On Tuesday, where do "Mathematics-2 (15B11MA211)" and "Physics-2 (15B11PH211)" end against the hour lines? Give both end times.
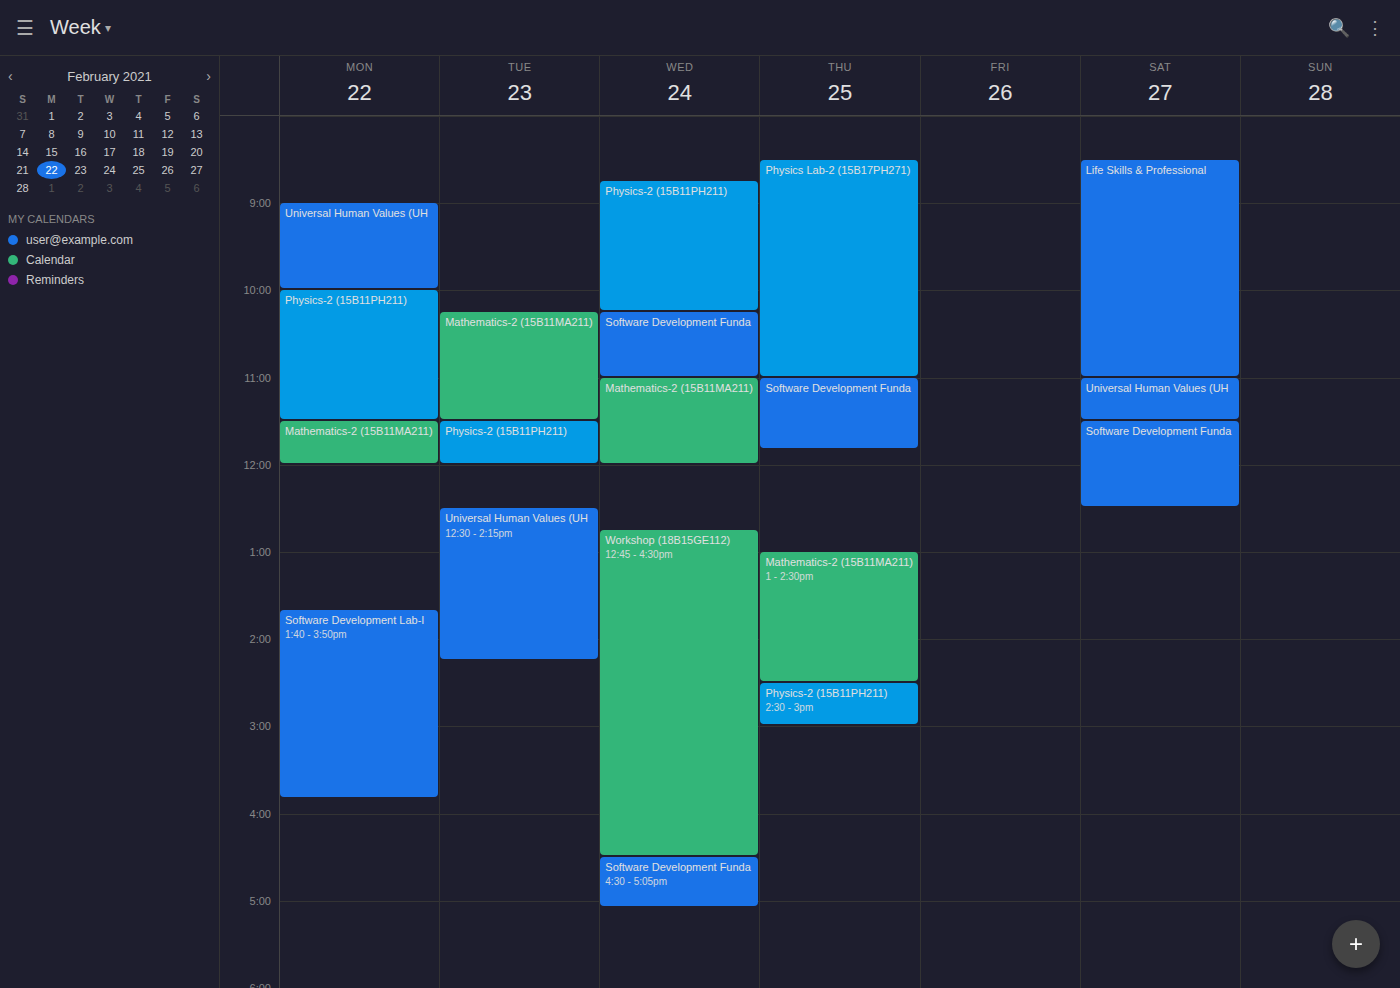
"Mathematics-2 (15B11MA211)": 11:30 AM, halfway between the 11 AM and 12 PM lines. "Physics-2 (15B11PH211)": 12:00 PM, exactly on the 12 PM line.